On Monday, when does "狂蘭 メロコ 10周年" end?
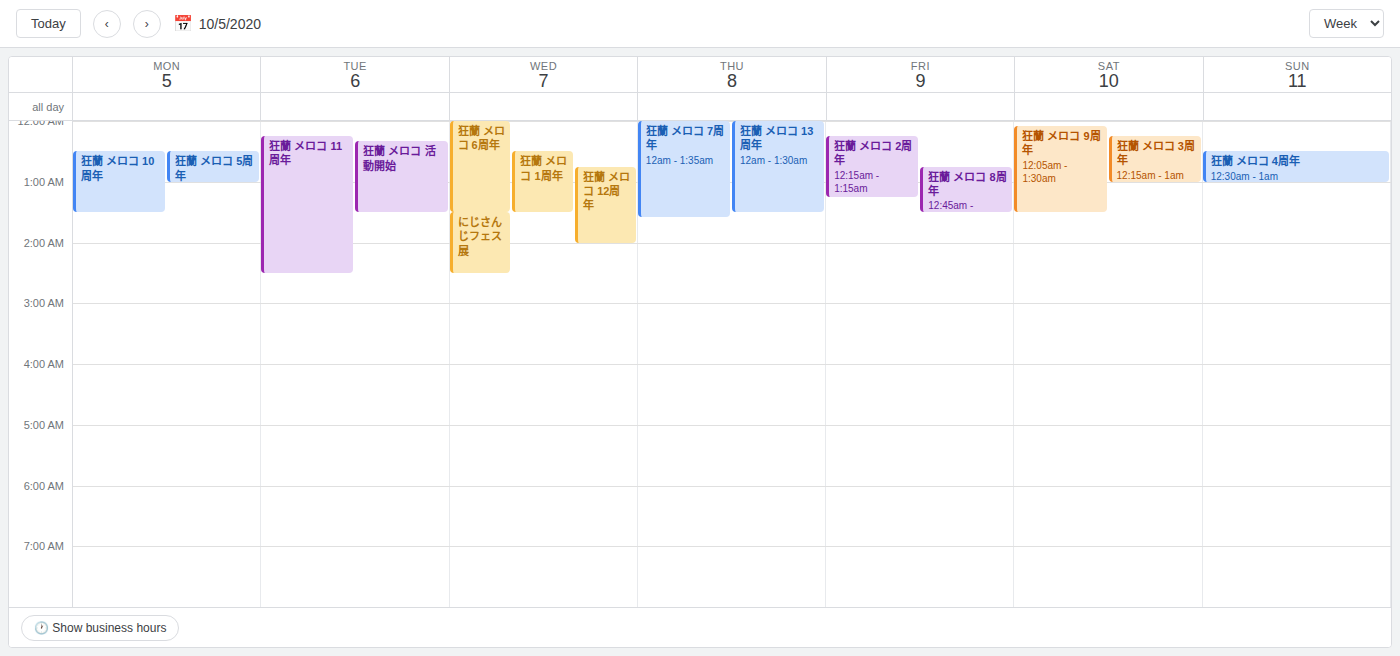
1:30 AM